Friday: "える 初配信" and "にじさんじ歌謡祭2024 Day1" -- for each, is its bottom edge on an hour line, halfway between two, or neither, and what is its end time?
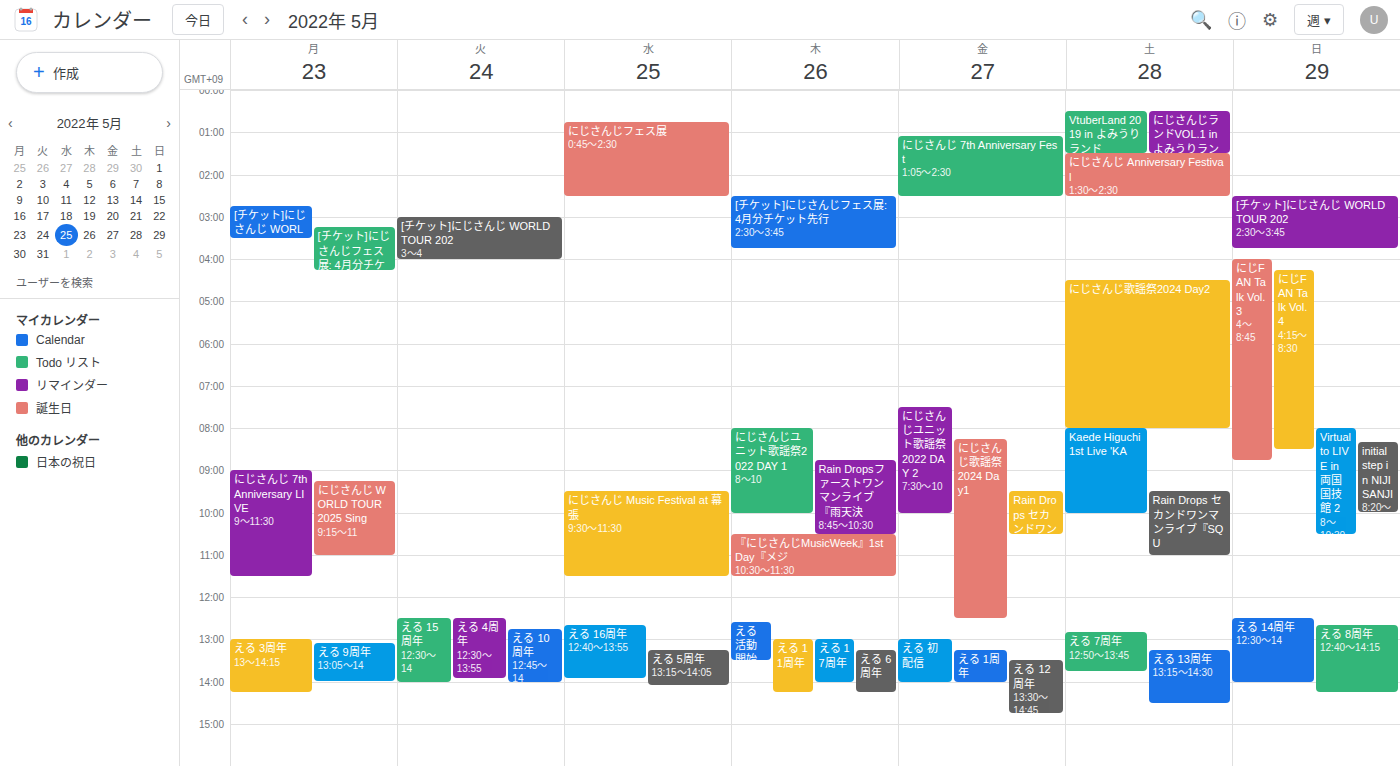
"える 初配信": 2:00 PM, exactly on the 2 PM line. "にじさんじ歌謡祭2024 Day1": 12:30 PM, halfway between the 12 PM and 1 PM lines.